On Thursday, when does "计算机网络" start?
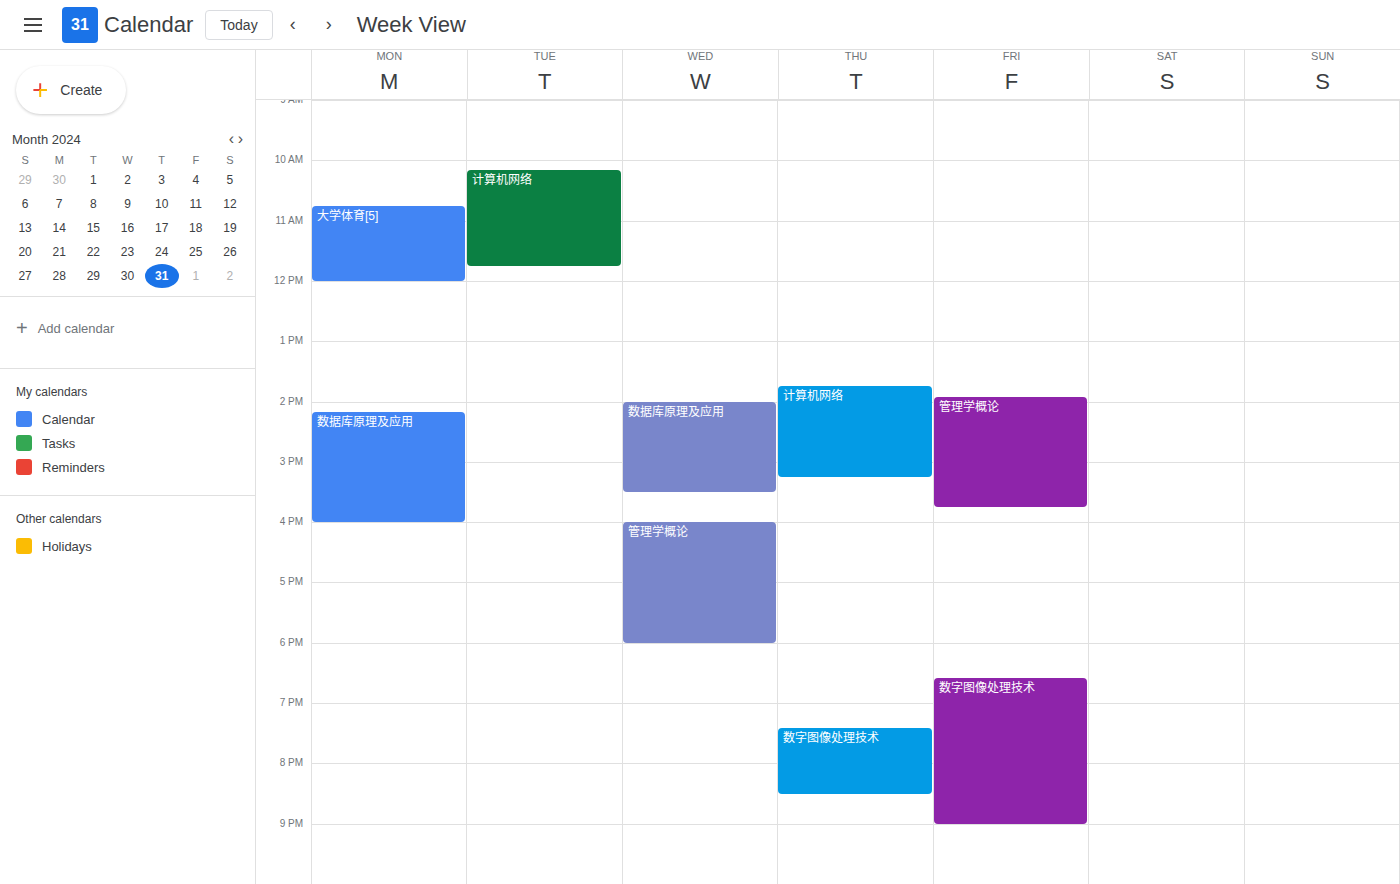
1:45 PM